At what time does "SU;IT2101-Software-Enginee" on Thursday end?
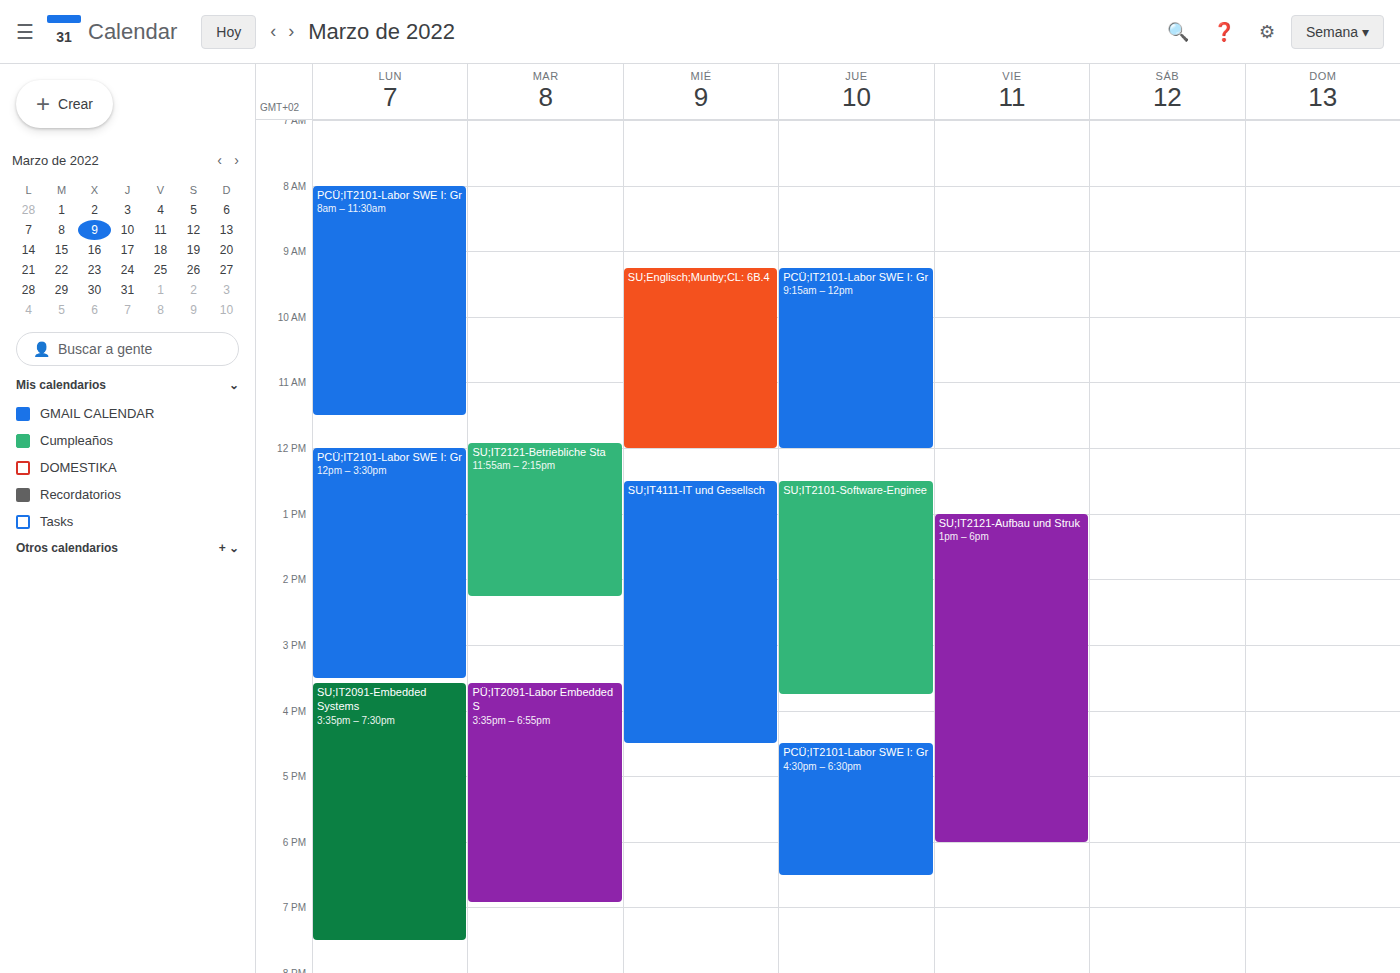
3:45 PM